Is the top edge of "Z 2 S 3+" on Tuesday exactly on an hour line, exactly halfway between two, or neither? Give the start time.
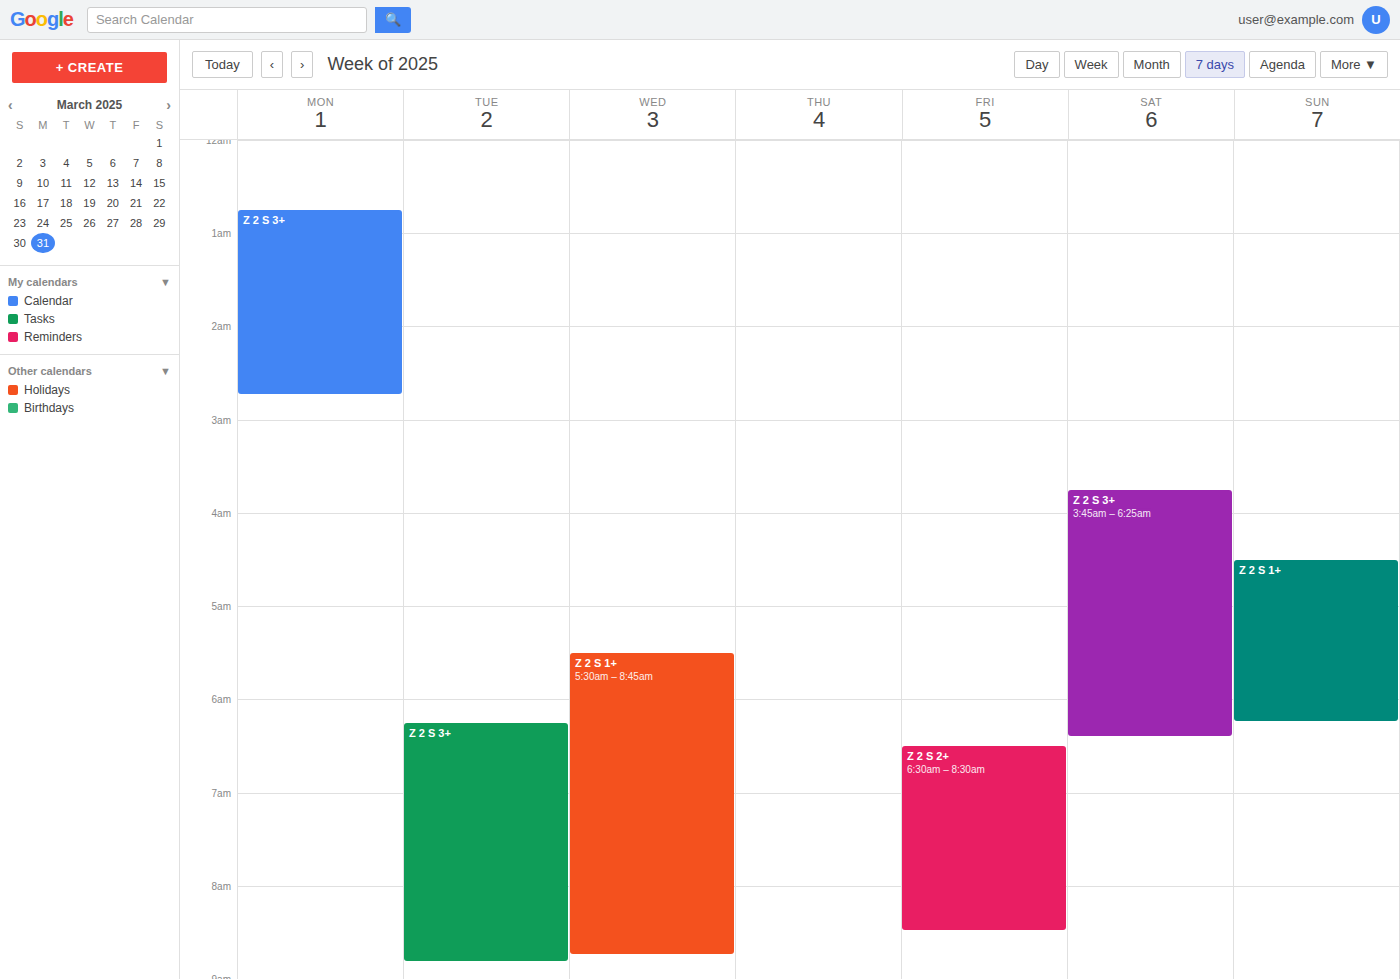
6:15 AM -- neither: a quarter of the way from the 6 AM line to the 7 AM line.